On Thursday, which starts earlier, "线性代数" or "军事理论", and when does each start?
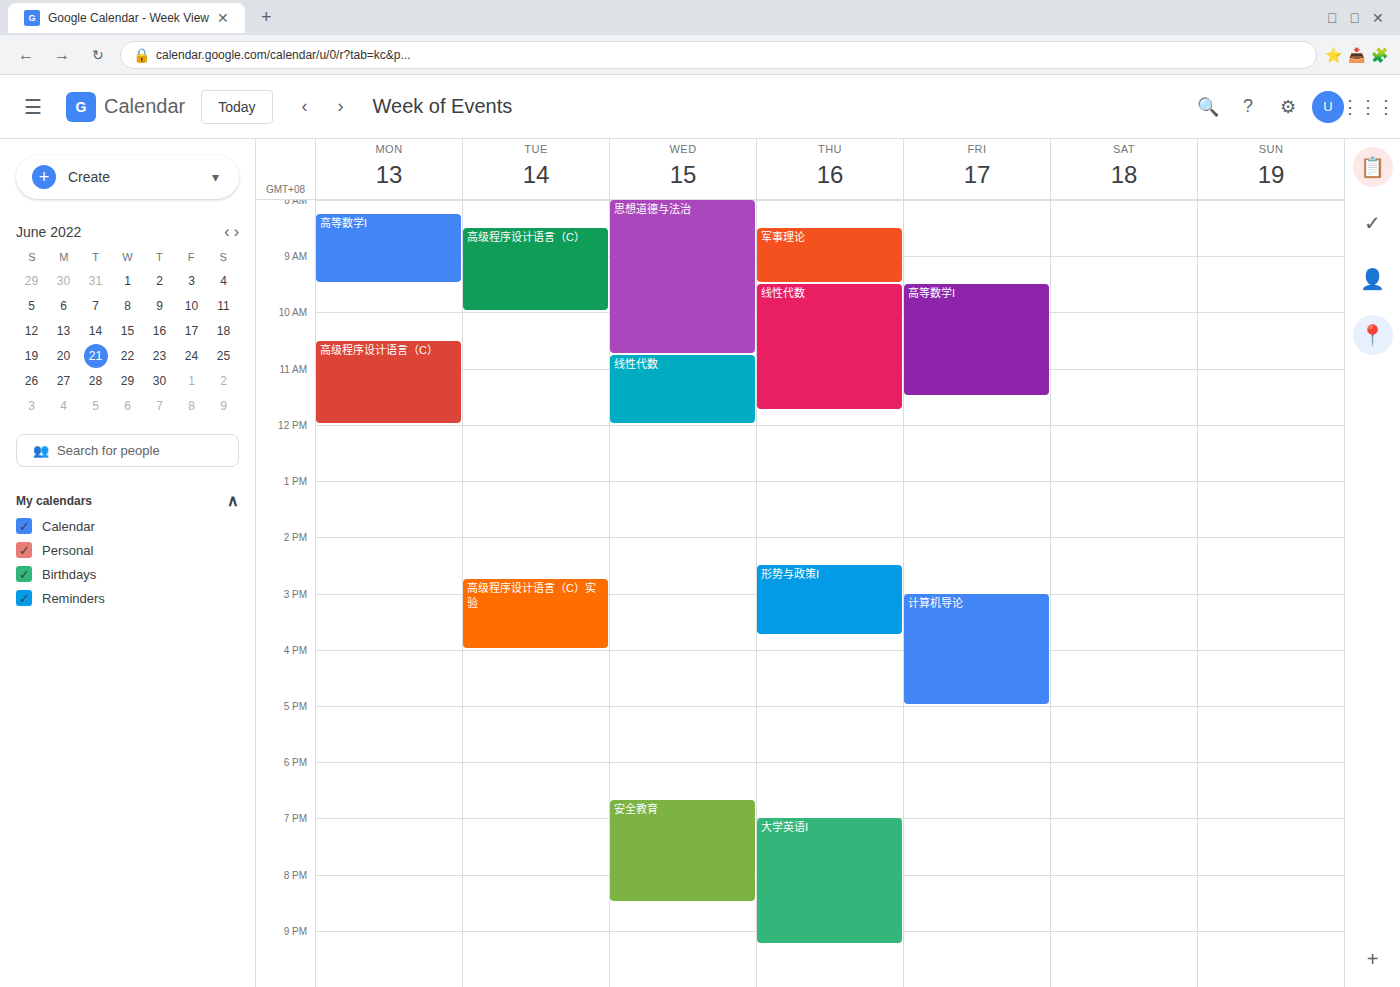
"军事理论" 8:30 AM; "线性代数" 9:30 AM.